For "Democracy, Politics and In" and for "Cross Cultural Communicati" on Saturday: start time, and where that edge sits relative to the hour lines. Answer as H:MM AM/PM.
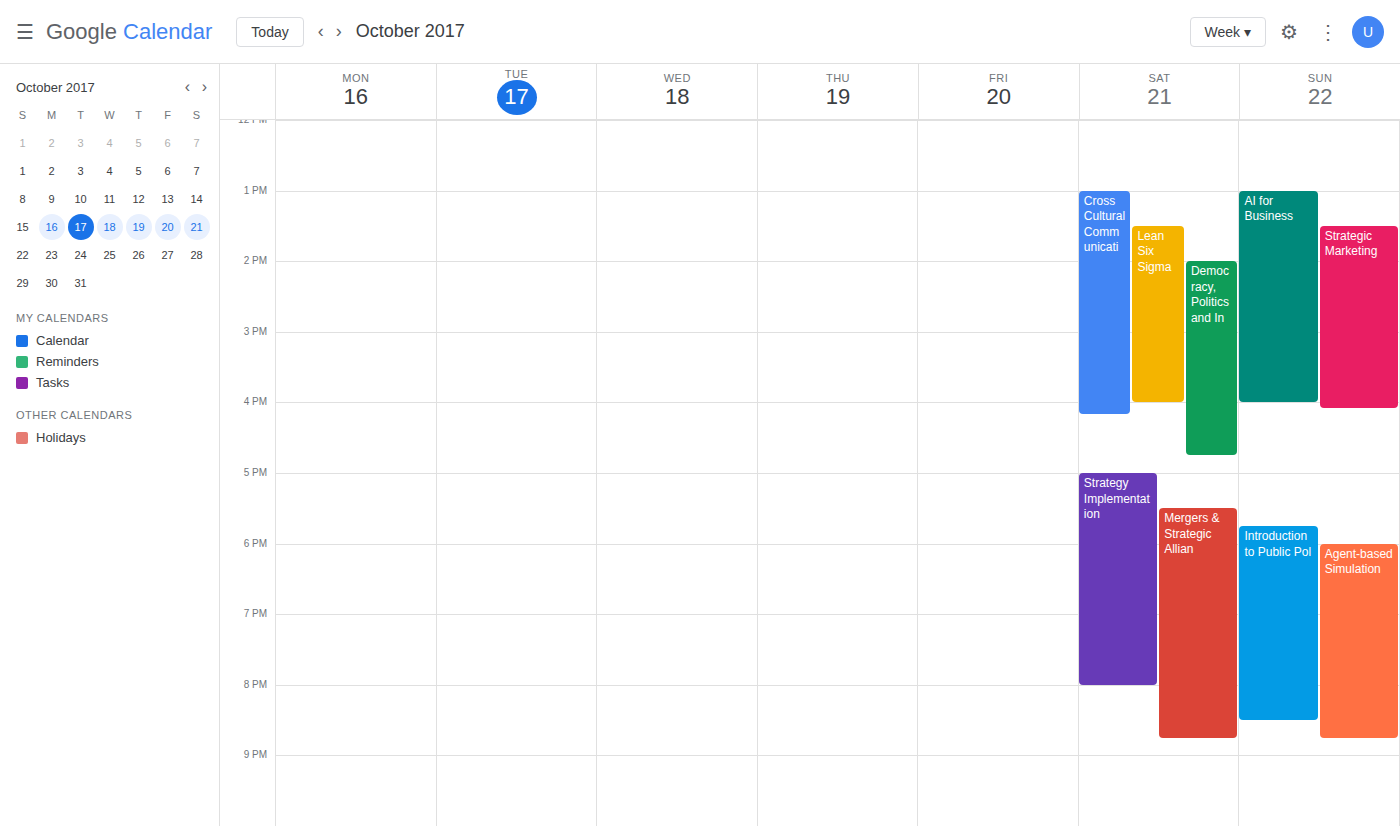
"Democracy, Politics and In": 2:00 PM, exactly on the 2 PM line. "Cross Cultural Communicati": 1:00 PM, exactly on the 1 PM line.